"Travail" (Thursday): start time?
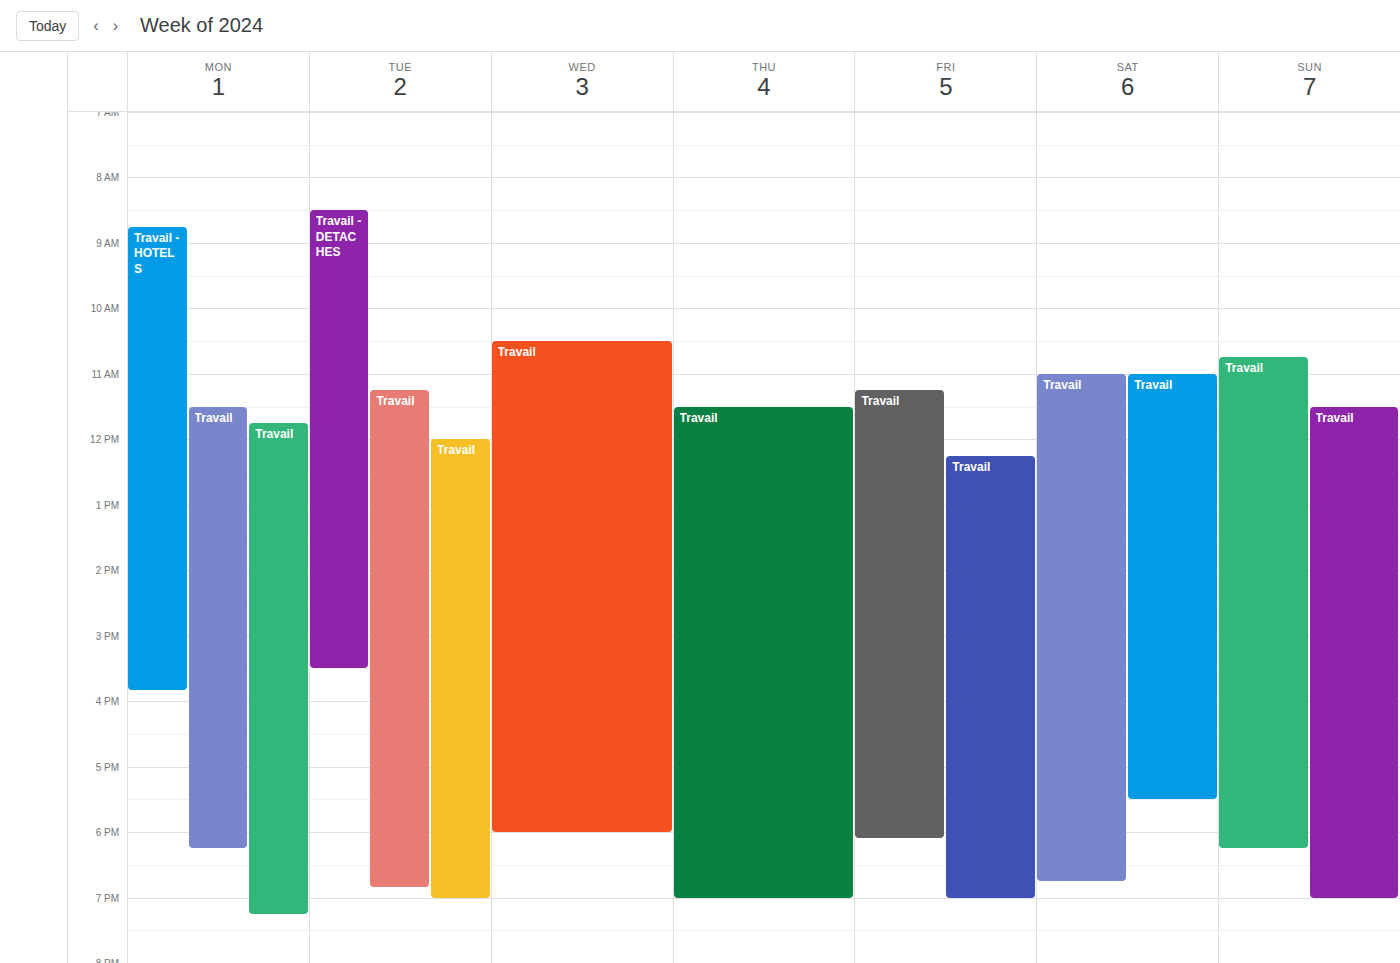
11:30